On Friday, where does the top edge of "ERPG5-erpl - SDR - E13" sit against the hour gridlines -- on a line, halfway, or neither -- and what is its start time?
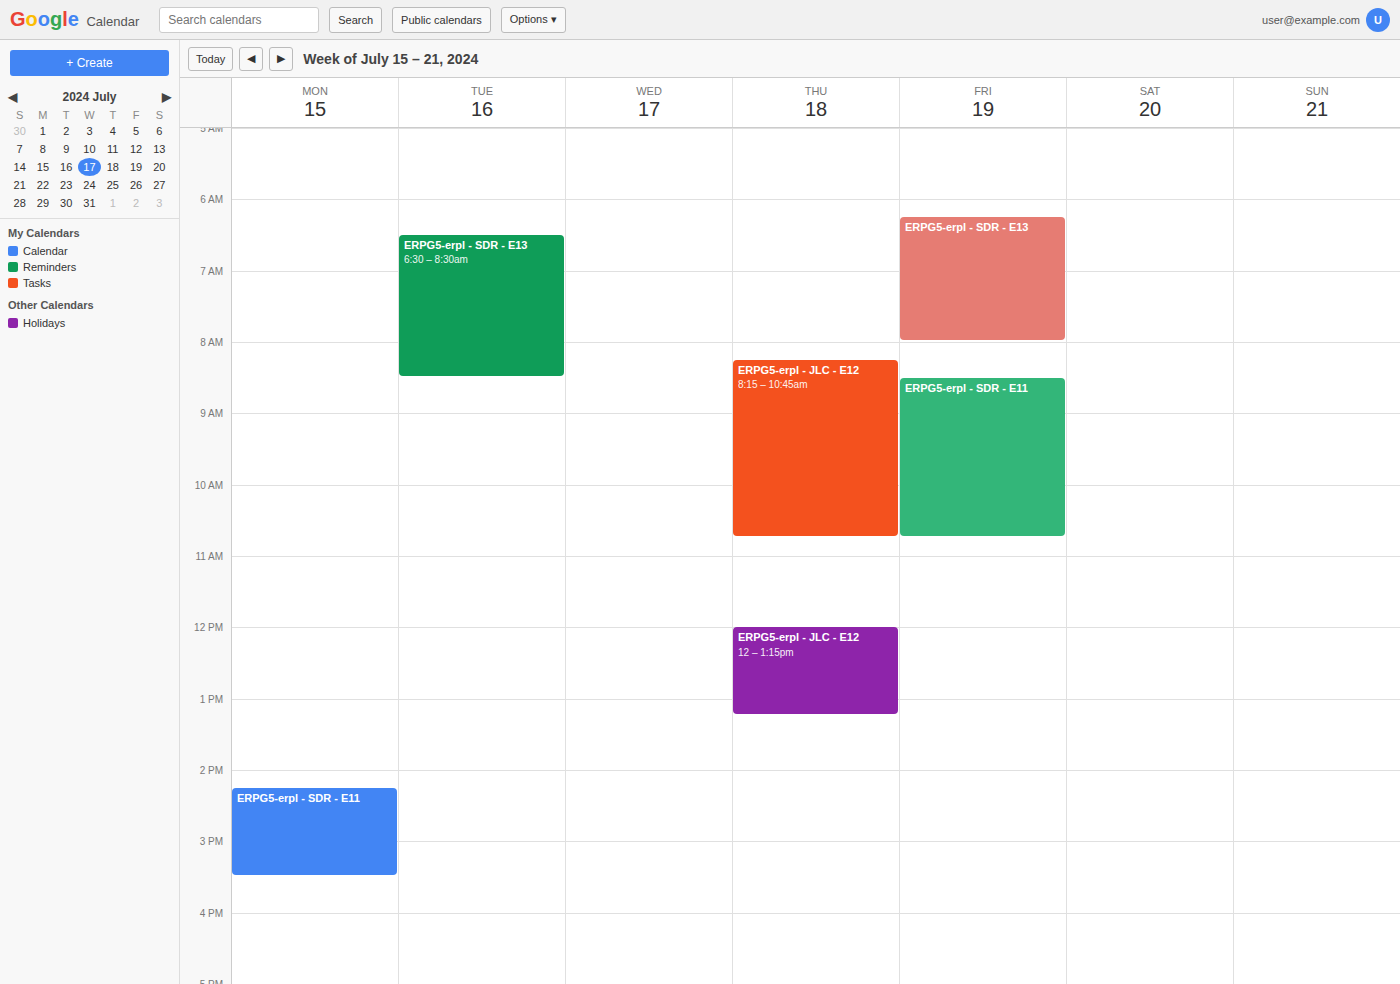
6:15 AM -- neither: a quarter of the way from the 6 AM line to the 7 AM line.